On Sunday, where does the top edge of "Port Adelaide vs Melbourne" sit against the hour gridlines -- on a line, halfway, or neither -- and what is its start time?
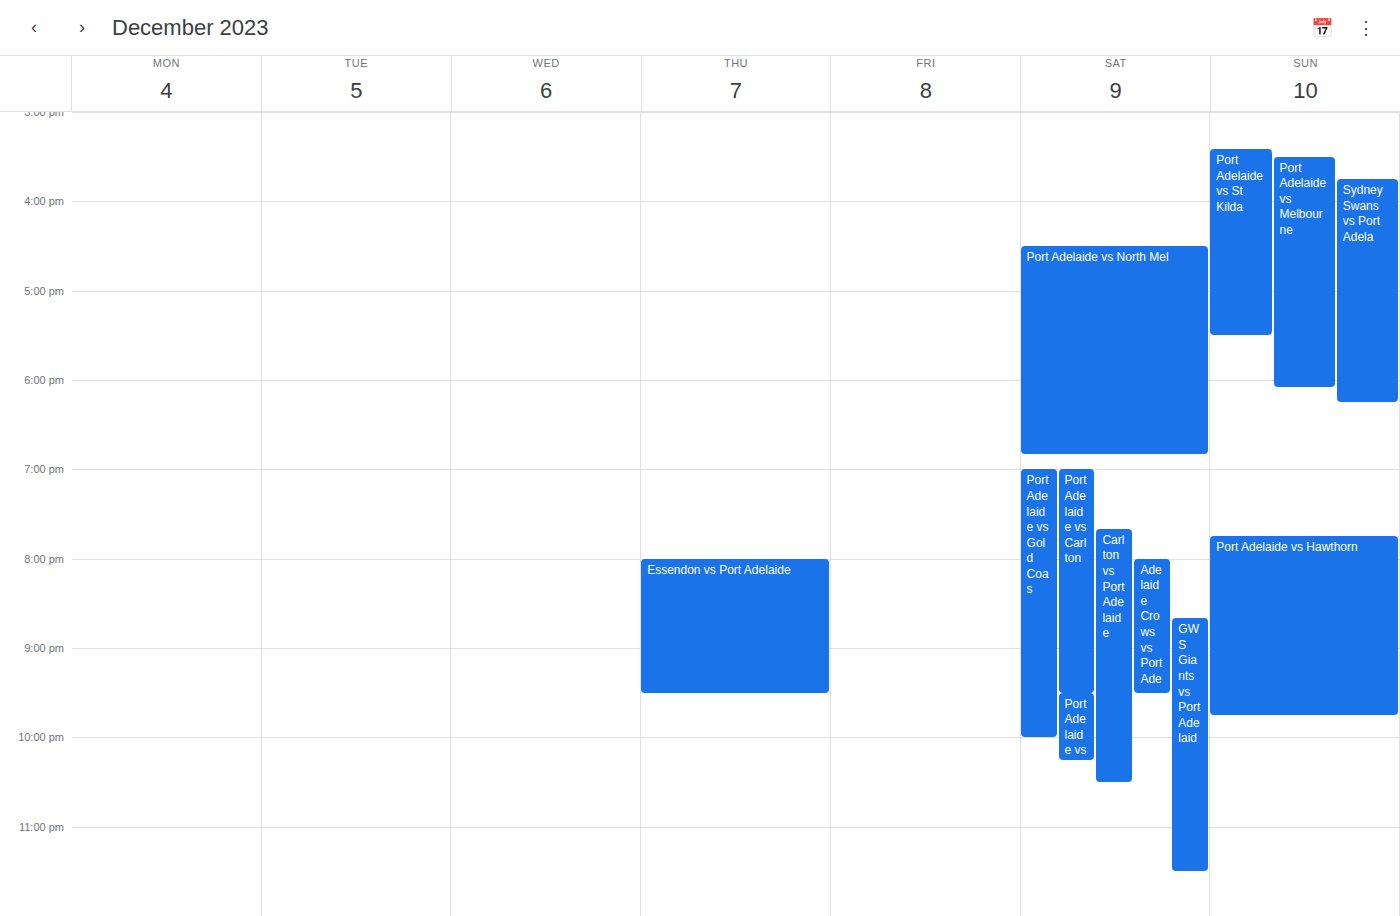
3:30 PM -- halfway between the 3 PM and 4 PM lines.